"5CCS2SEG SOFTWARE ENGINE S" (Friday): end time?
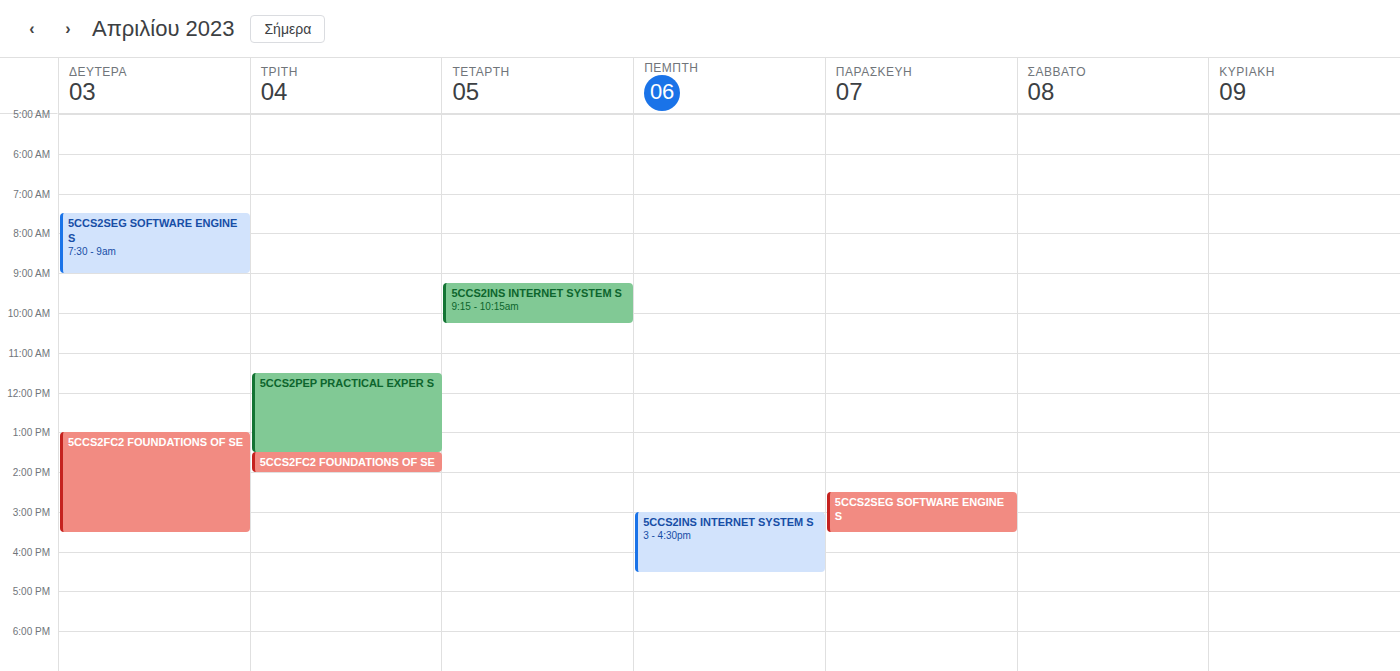
3:30 PM